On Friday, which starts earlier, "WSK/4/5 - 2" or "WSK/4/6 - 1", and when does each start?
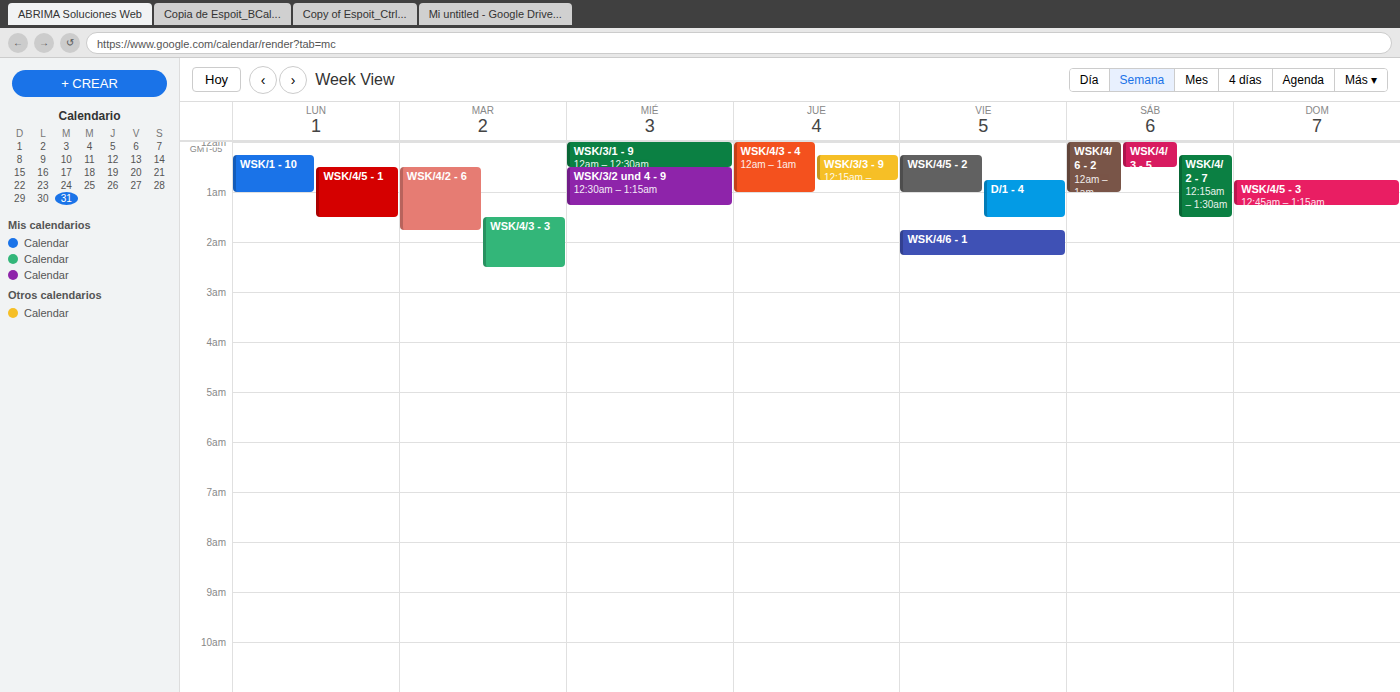
"WSK/4/5 - 2" 12:15 AM; "WSK/4/6 - 1" 1:45 AM.